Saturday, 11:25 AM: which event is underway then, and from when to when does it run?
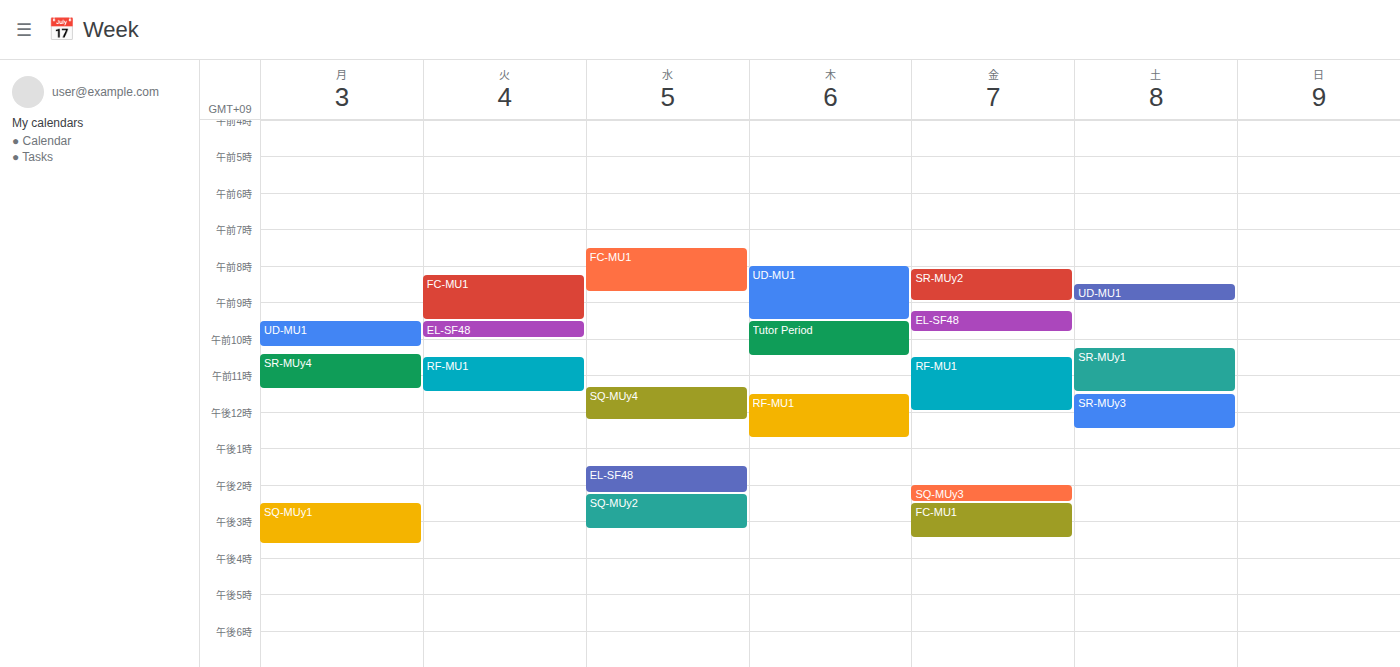
"SR-MUy1", 10:15 AM to 11:30 AM